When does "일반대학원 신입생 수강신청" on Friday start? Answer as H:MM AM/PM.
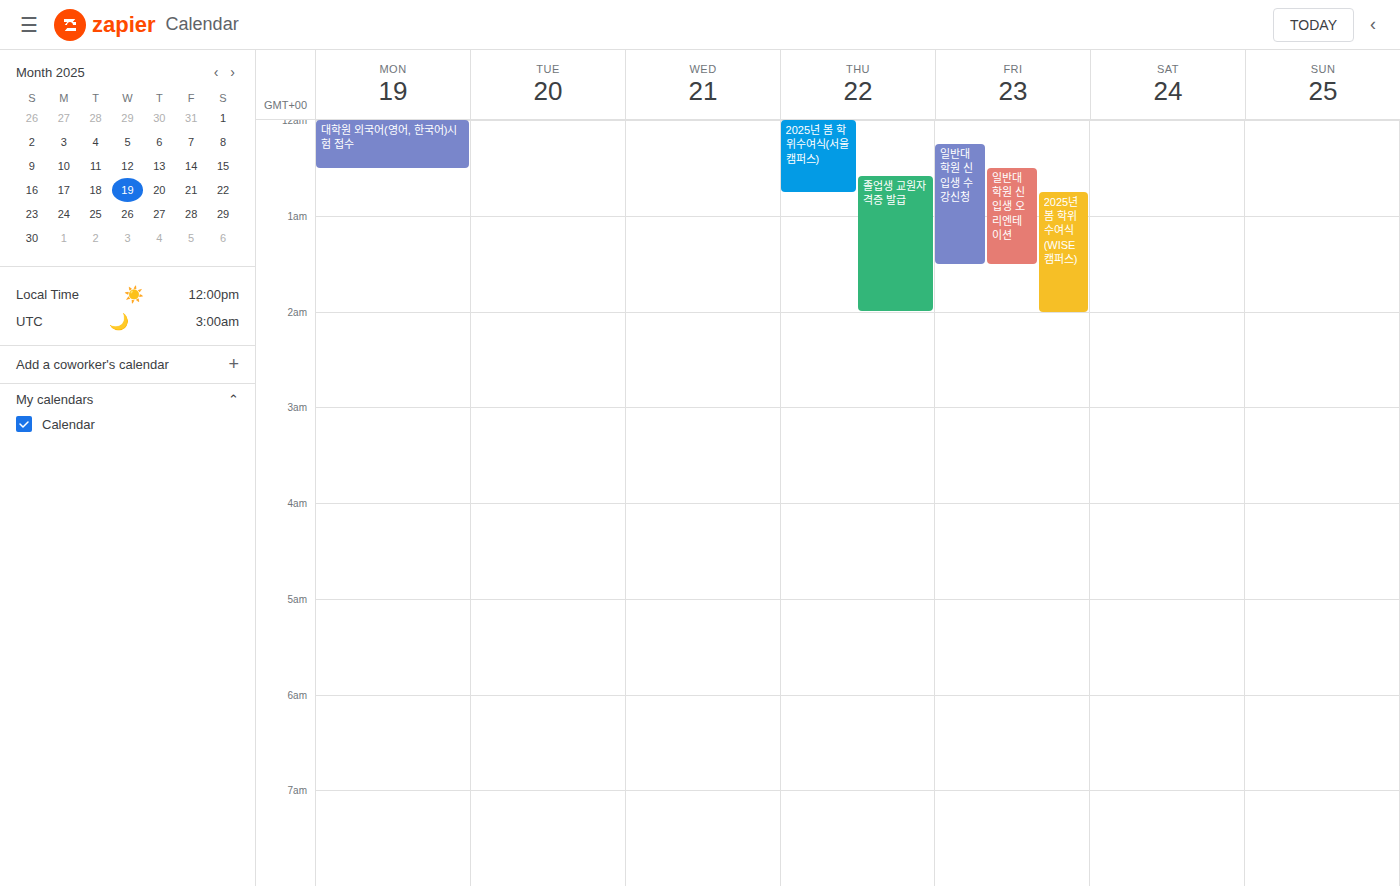
12:15 AM